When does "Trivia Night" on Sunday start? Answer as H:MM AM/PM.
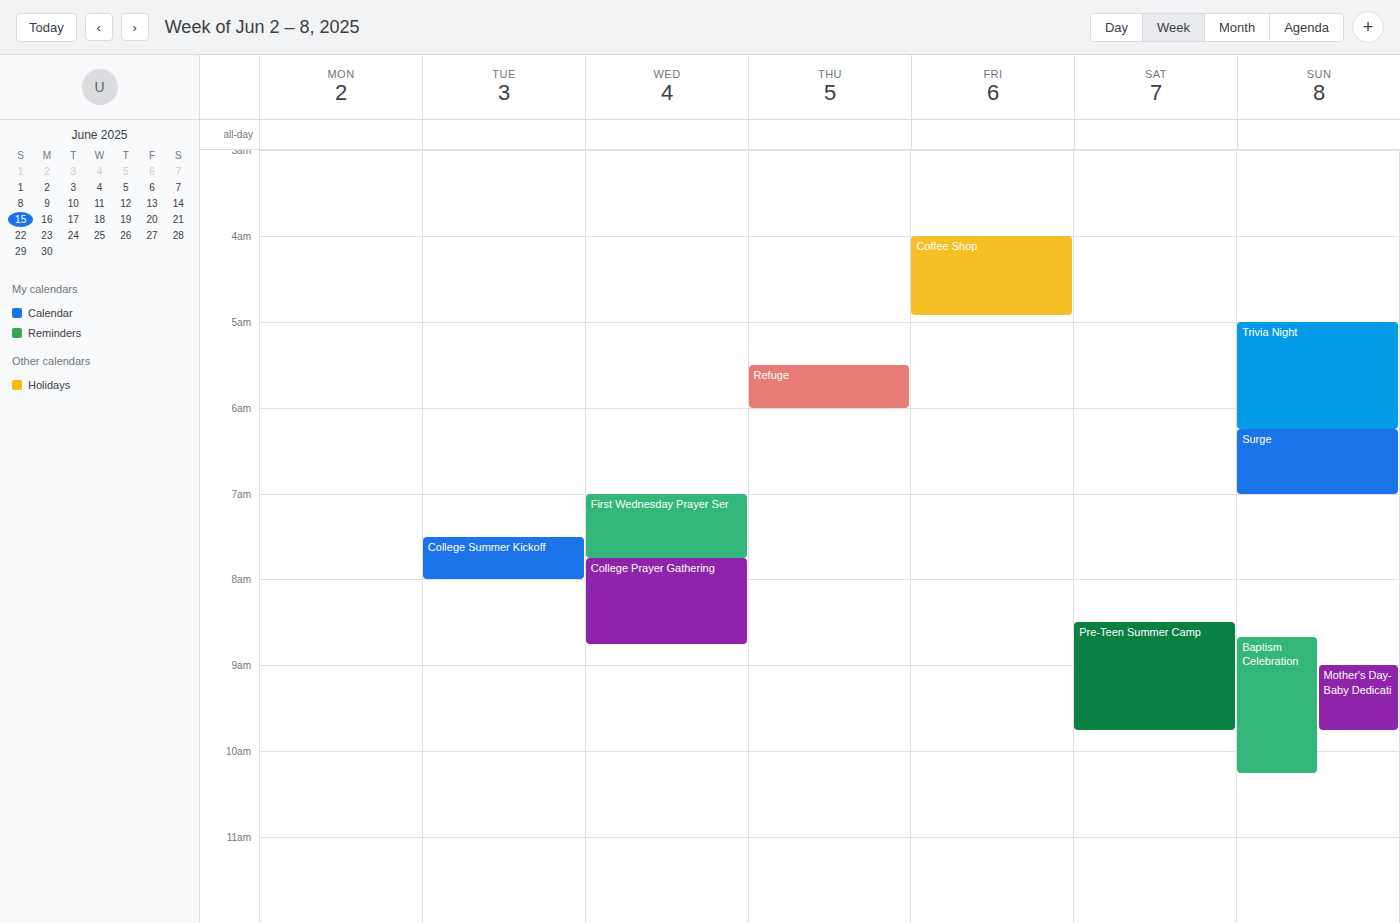
5:00 AM